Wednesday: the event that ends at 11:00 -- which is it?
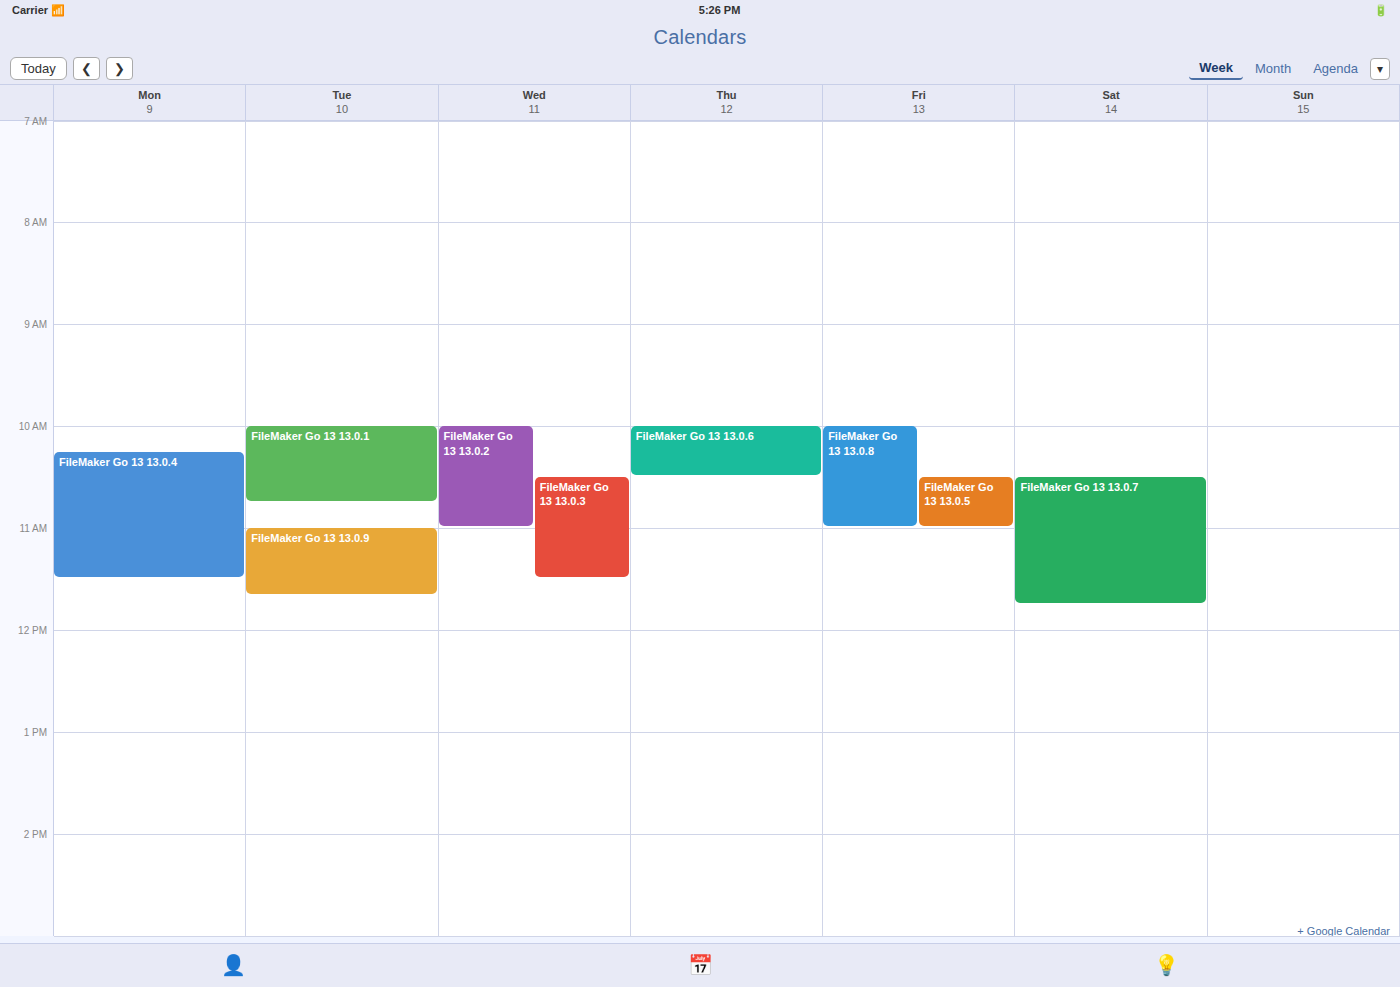
"FileMaker Go 13 13.0.2"